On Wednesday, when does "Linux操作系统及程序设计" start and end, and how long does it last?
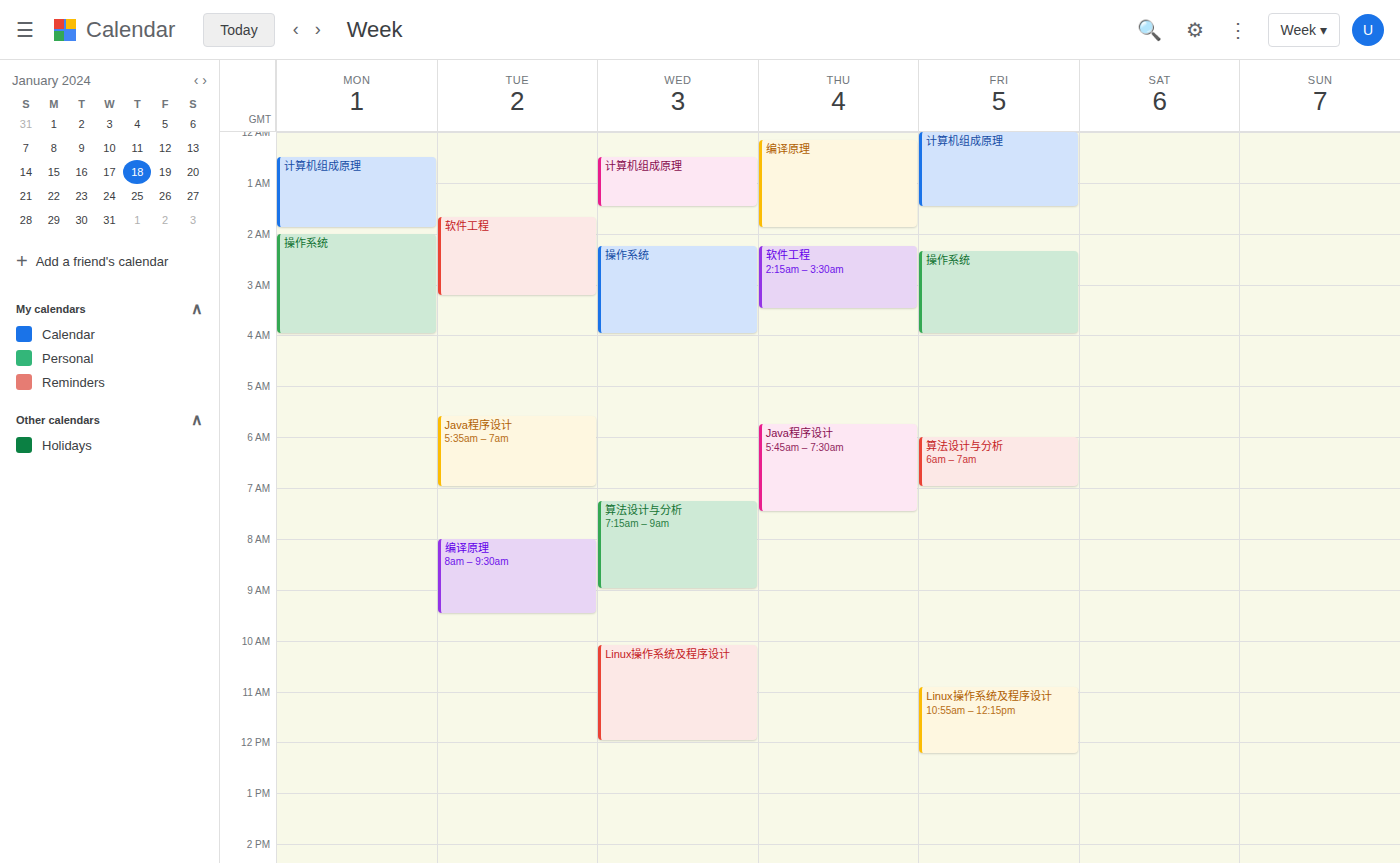
10:05 AM to 12:00 PM, 1 hour 55 minutes